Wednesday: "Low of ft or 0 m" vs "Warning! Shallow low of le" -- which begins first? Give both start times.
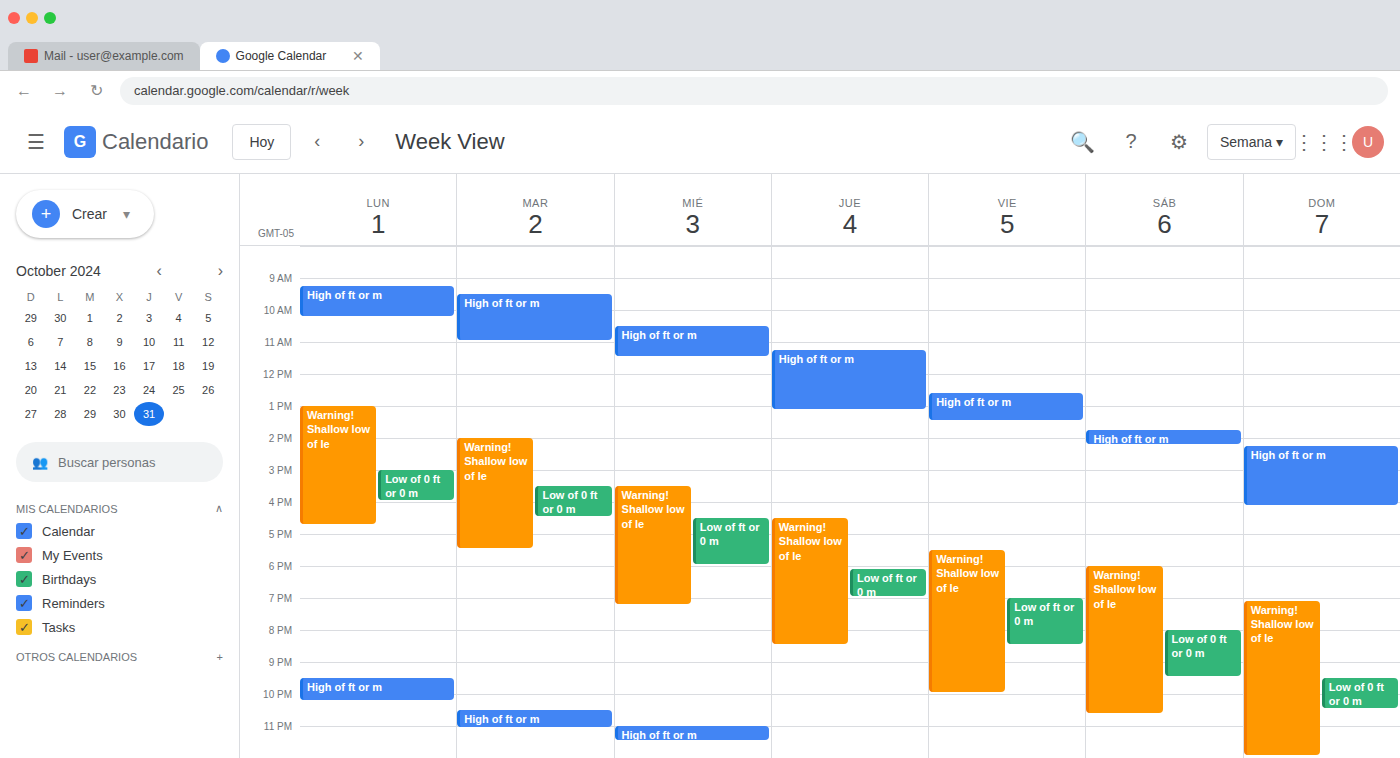
"Warning! Shallow low of le" 15:30; "Low of ft or 0 m" 16:30.